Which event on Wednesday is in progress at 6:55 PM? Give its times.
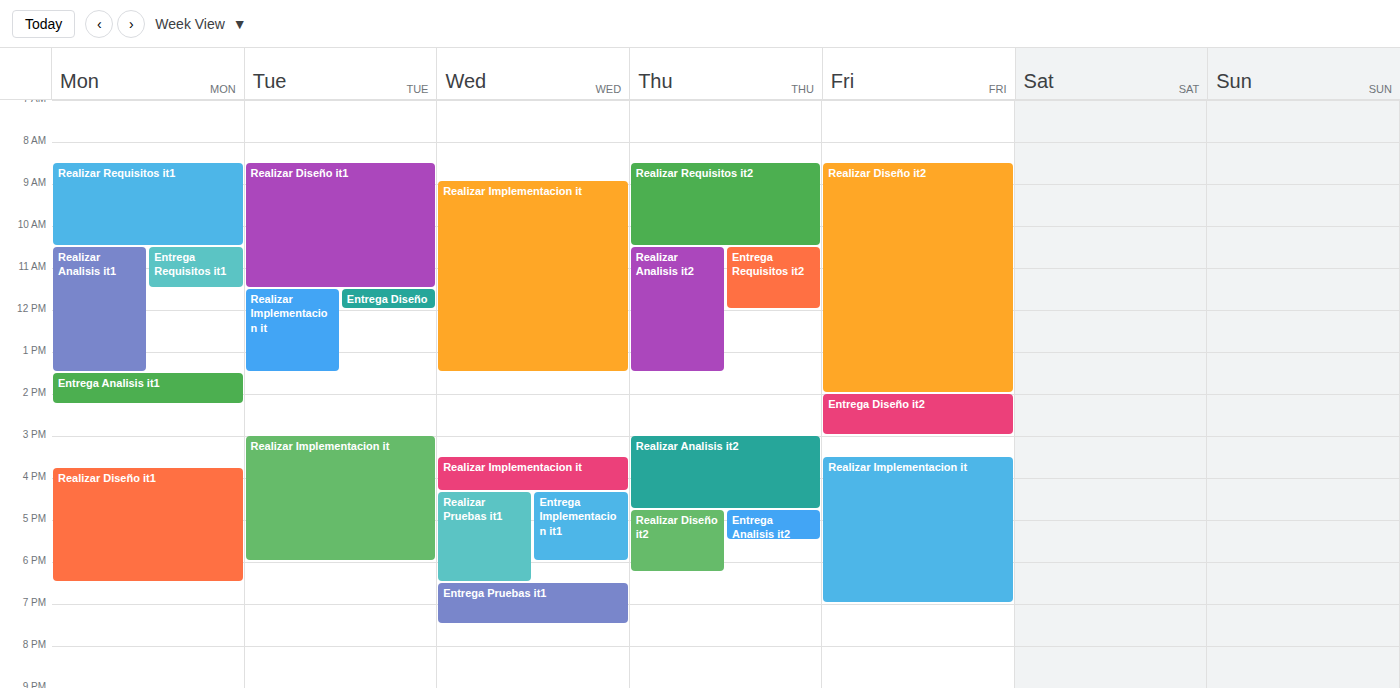
"Entrega Pruebas it1", 6:30 PM to 7:30 PM